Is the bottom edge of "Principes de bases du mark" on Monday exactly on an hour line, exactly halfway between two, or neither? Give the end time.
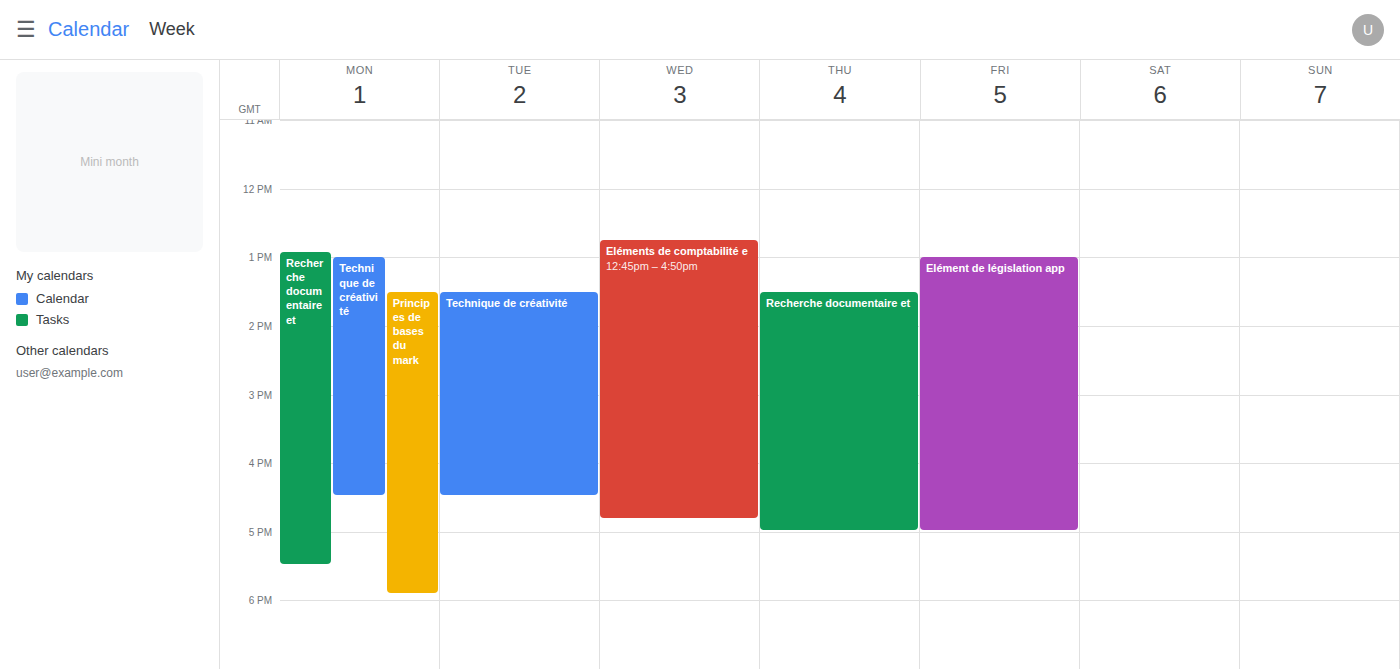
17:55 -- neither: 55 minutes below the 17:00 line and 5 minutes above the 18:00 line.